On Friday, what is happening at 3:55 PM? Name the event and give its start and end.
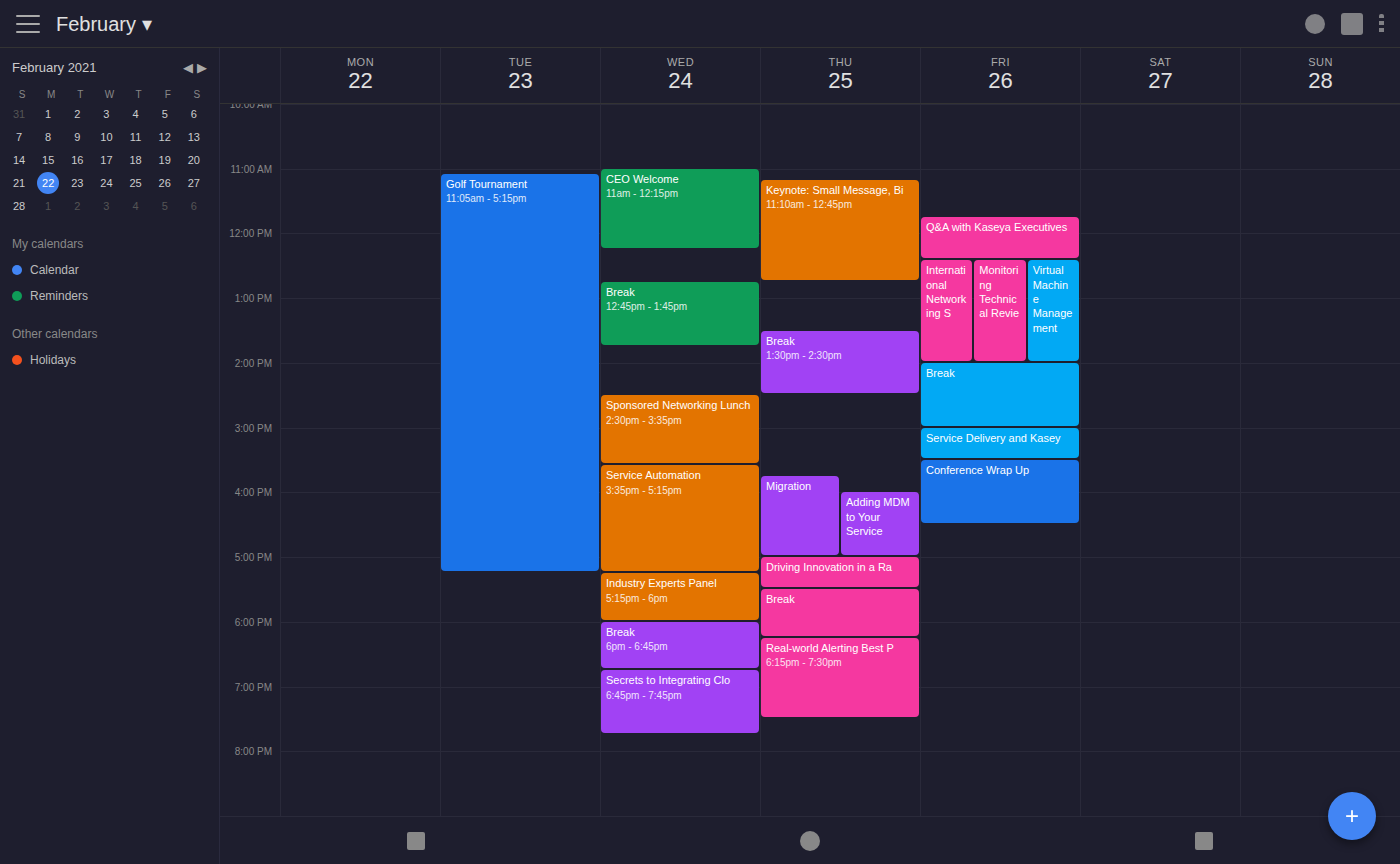
"Conference Wrap Up", 3:30 PM to 4:30 PM